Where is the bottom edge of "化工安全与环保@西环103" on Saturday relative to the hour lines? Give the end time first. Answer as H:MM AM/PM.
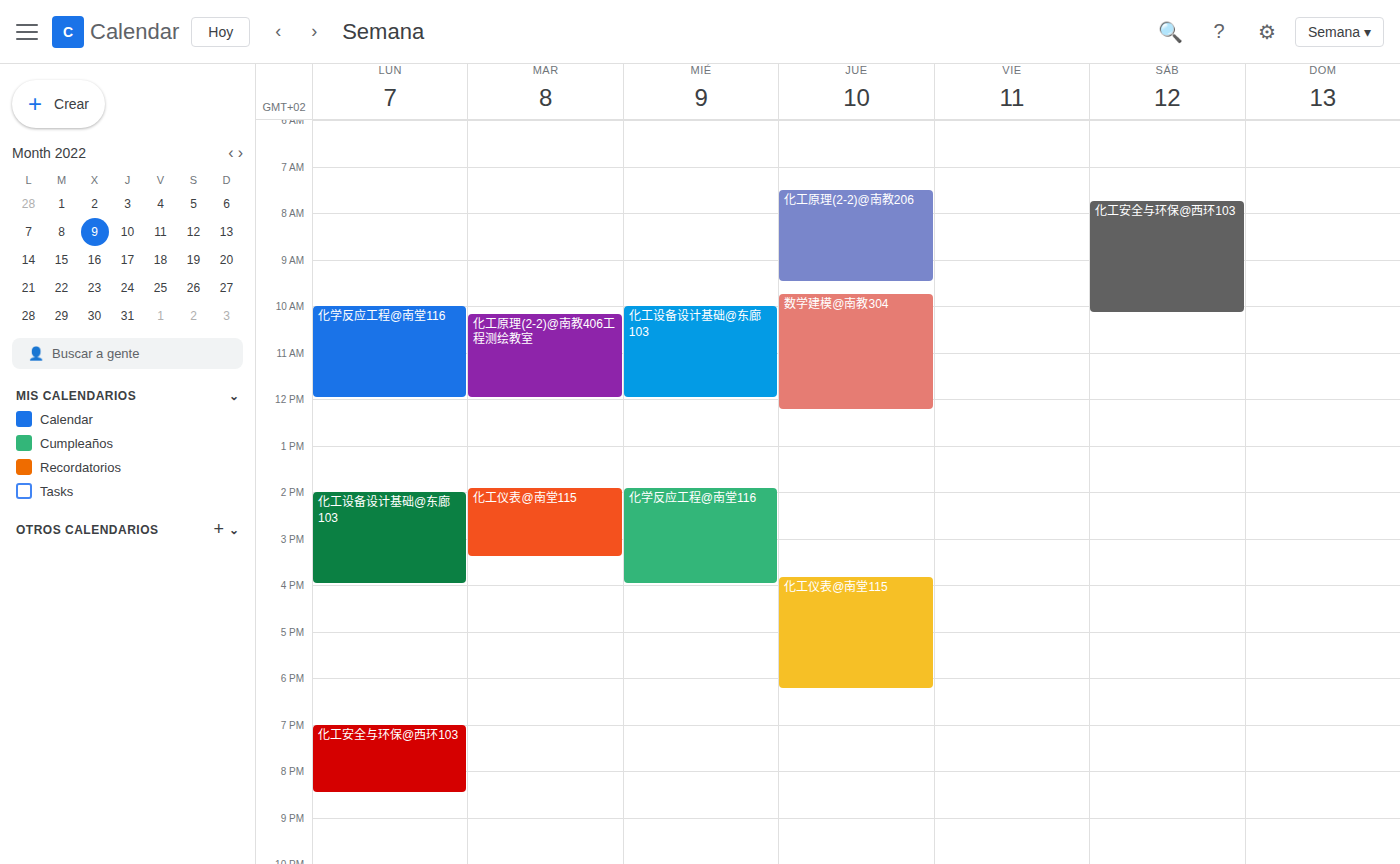
10:10 AM -- neither: 10 minutes below the 10 AM line and 50 minutes above the 11 AM line.